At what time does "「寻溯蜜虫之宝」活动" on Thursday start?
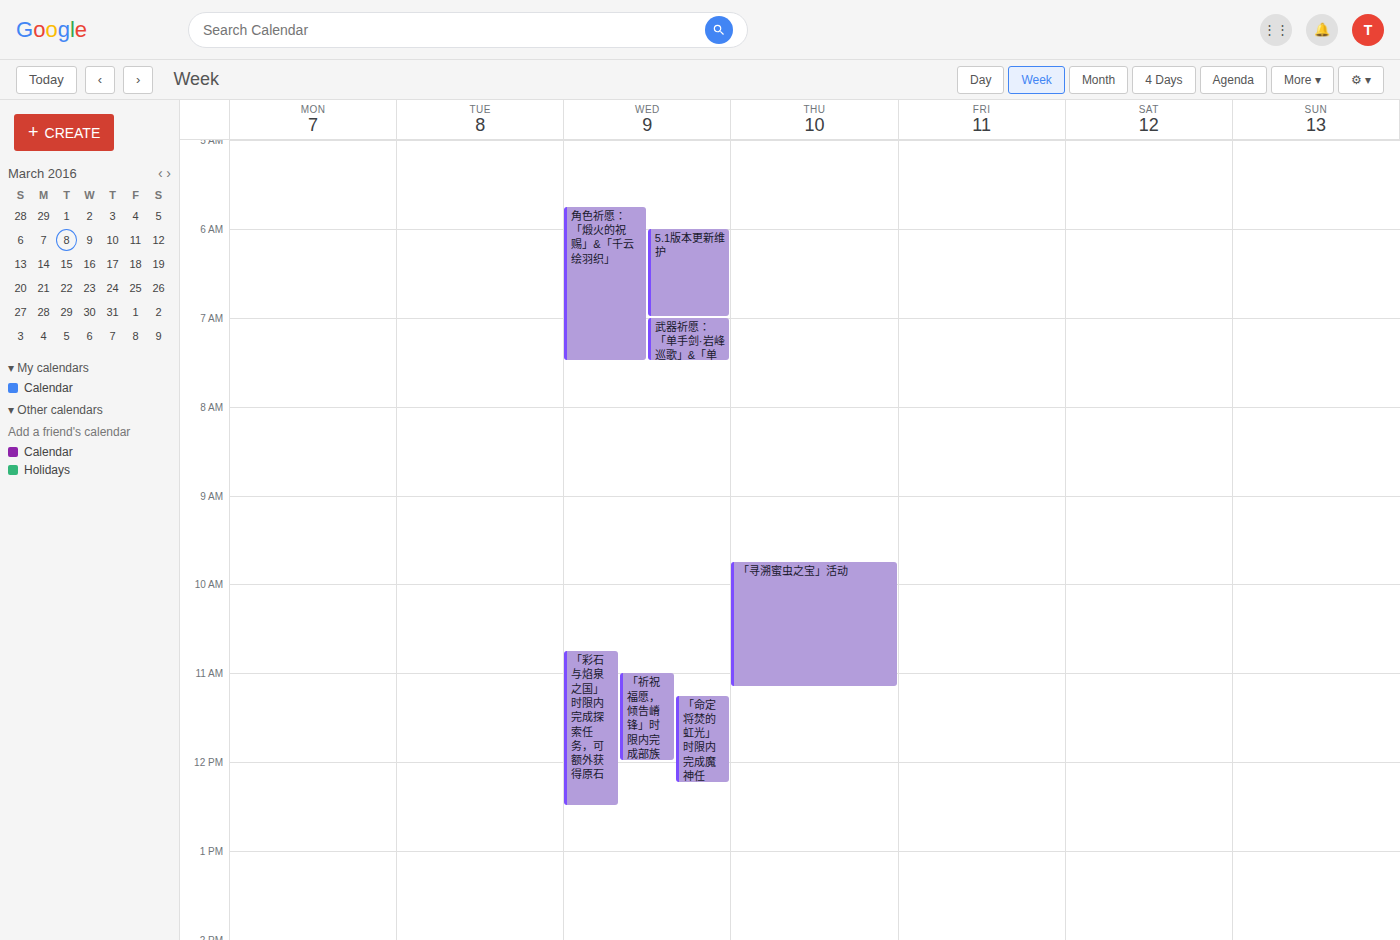
9:45 AM